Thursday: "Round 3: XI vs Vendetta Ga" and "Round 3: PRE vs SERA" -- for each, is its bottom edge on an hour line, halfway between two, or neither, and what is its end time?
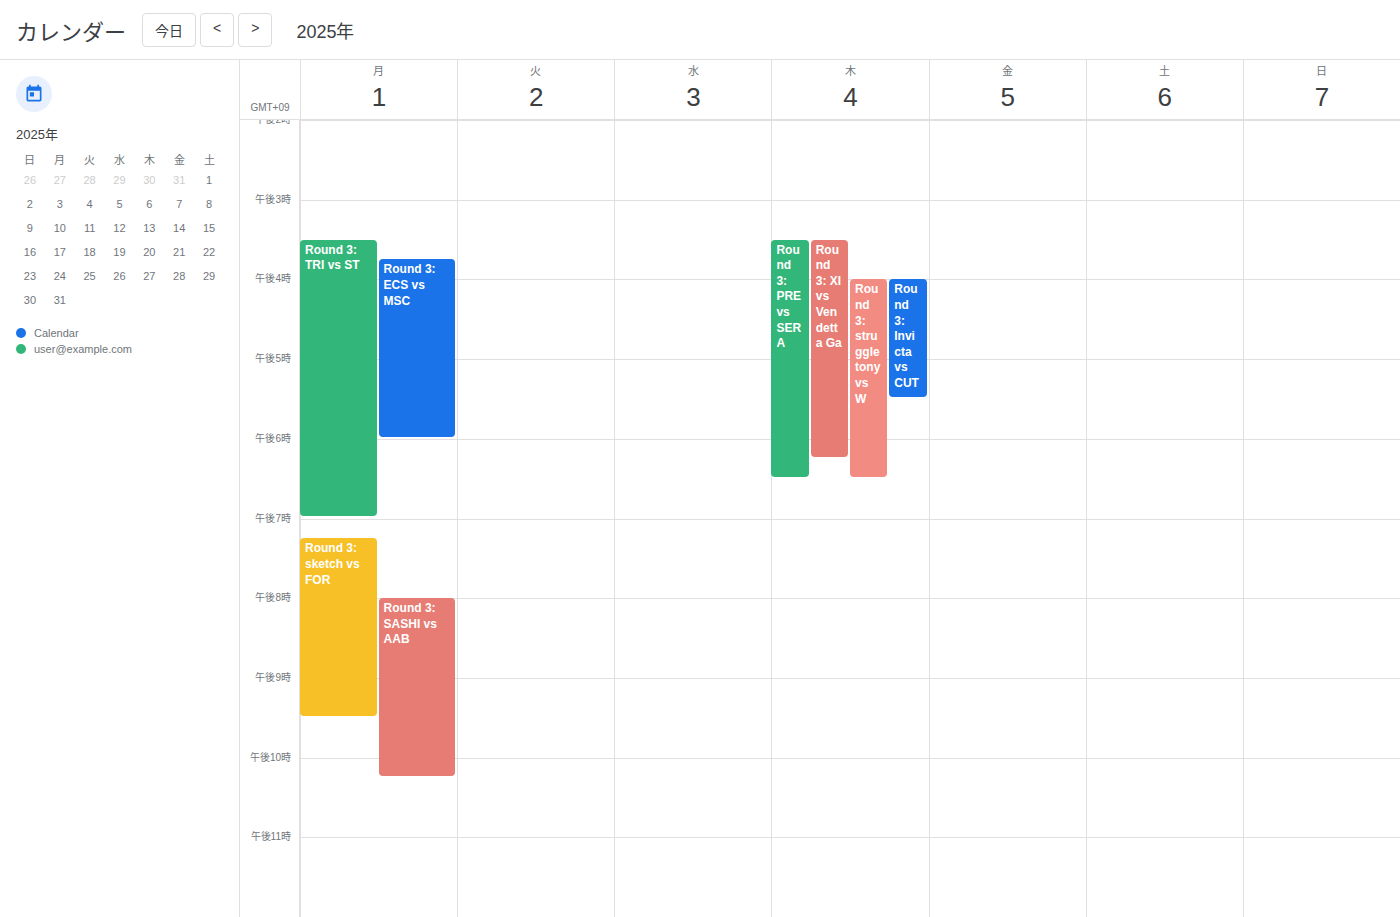
"Round 3: XI vs Vendetta Ga": 6:15 PM, neither: a quarter of the way from the 6 PM line to the 7 PM line. "Round 3: PRE vs SERA": 6:30 PM, halfway between the 6 PM and 7 PM lines.